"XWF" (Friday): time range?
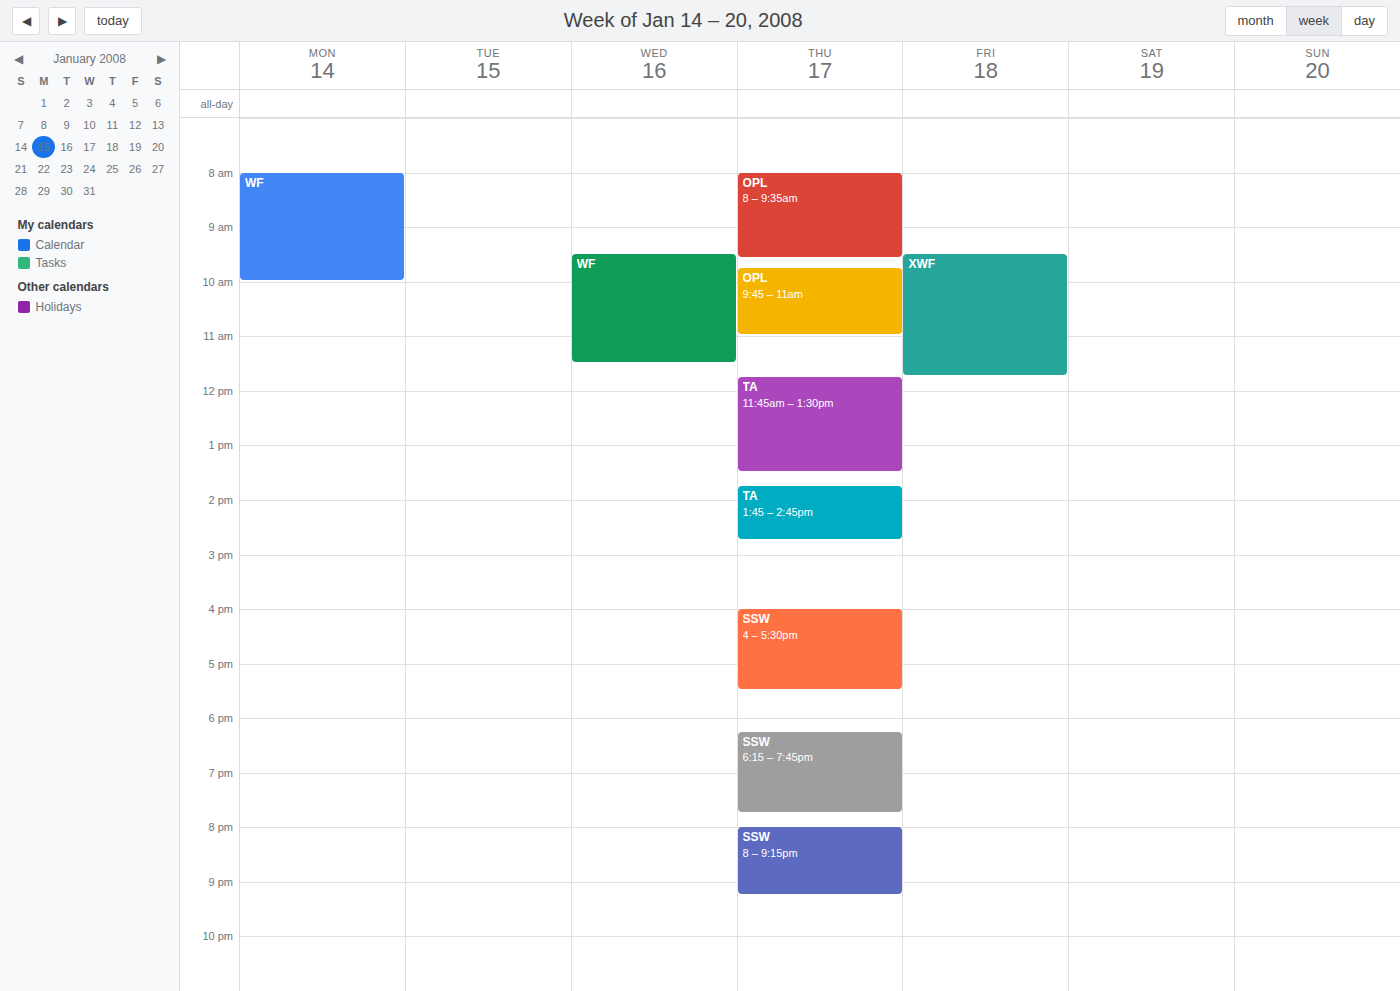
9:30 AM to 11:45 AM